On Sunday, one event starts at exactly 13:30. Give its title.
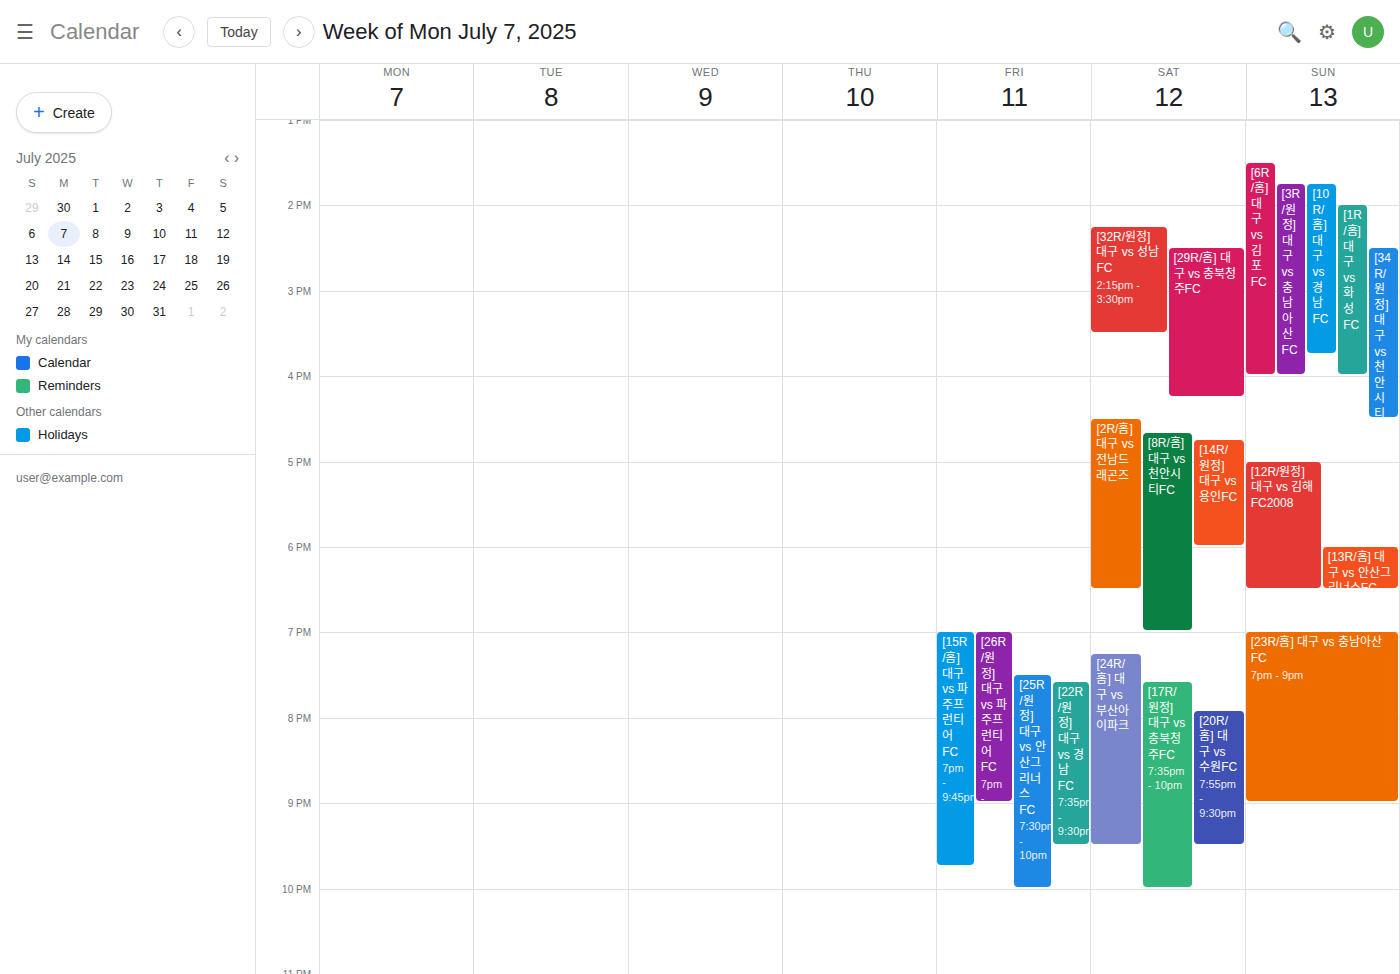
"[6R/홈] 대구 vs 김포FC"